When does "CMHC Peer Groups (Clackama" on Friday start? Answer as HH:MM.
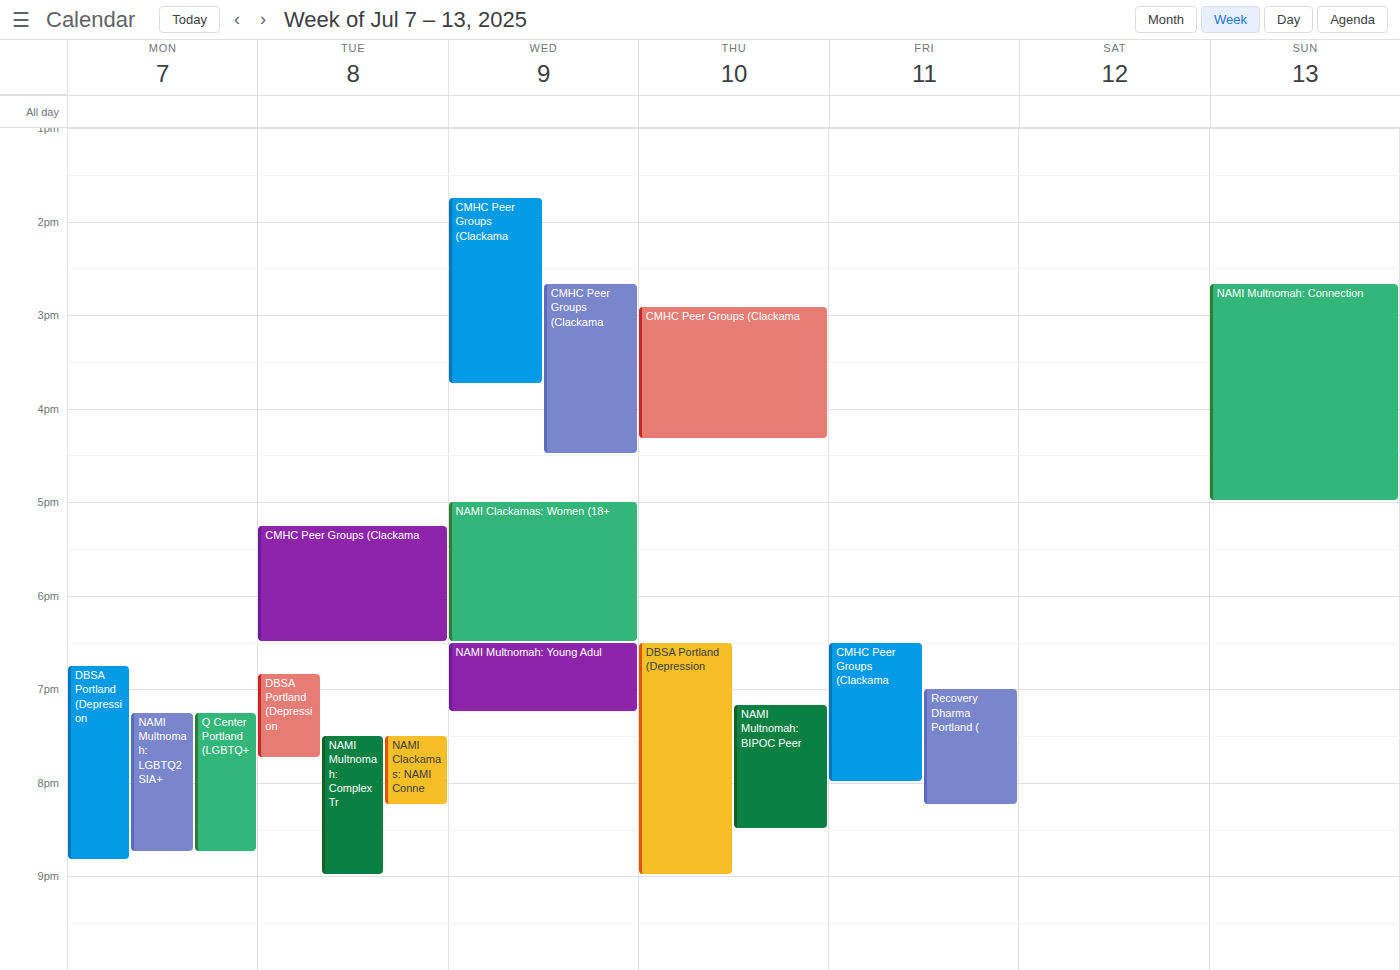
18:30